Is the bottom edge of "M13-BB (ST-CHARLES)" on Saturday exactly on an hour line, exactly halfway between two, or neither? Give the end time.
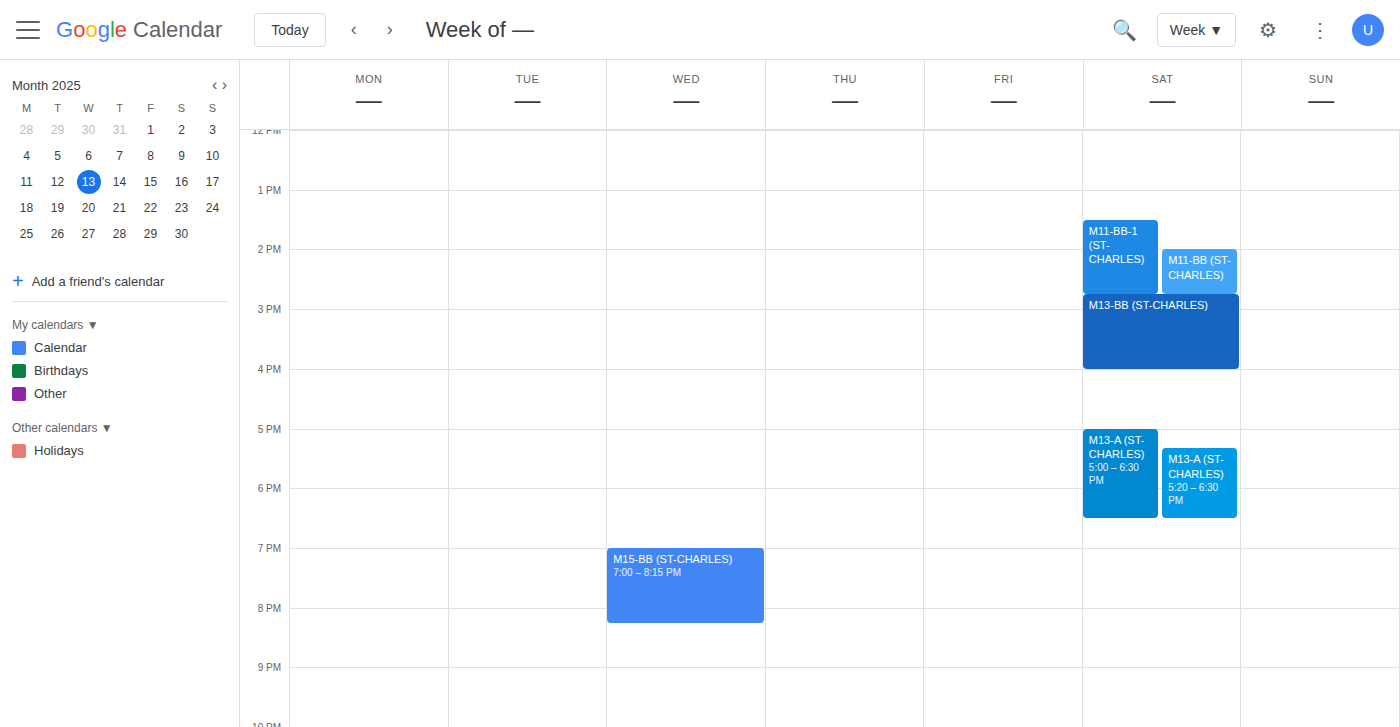
4:00 PM -- exactly on the 4 PM line.